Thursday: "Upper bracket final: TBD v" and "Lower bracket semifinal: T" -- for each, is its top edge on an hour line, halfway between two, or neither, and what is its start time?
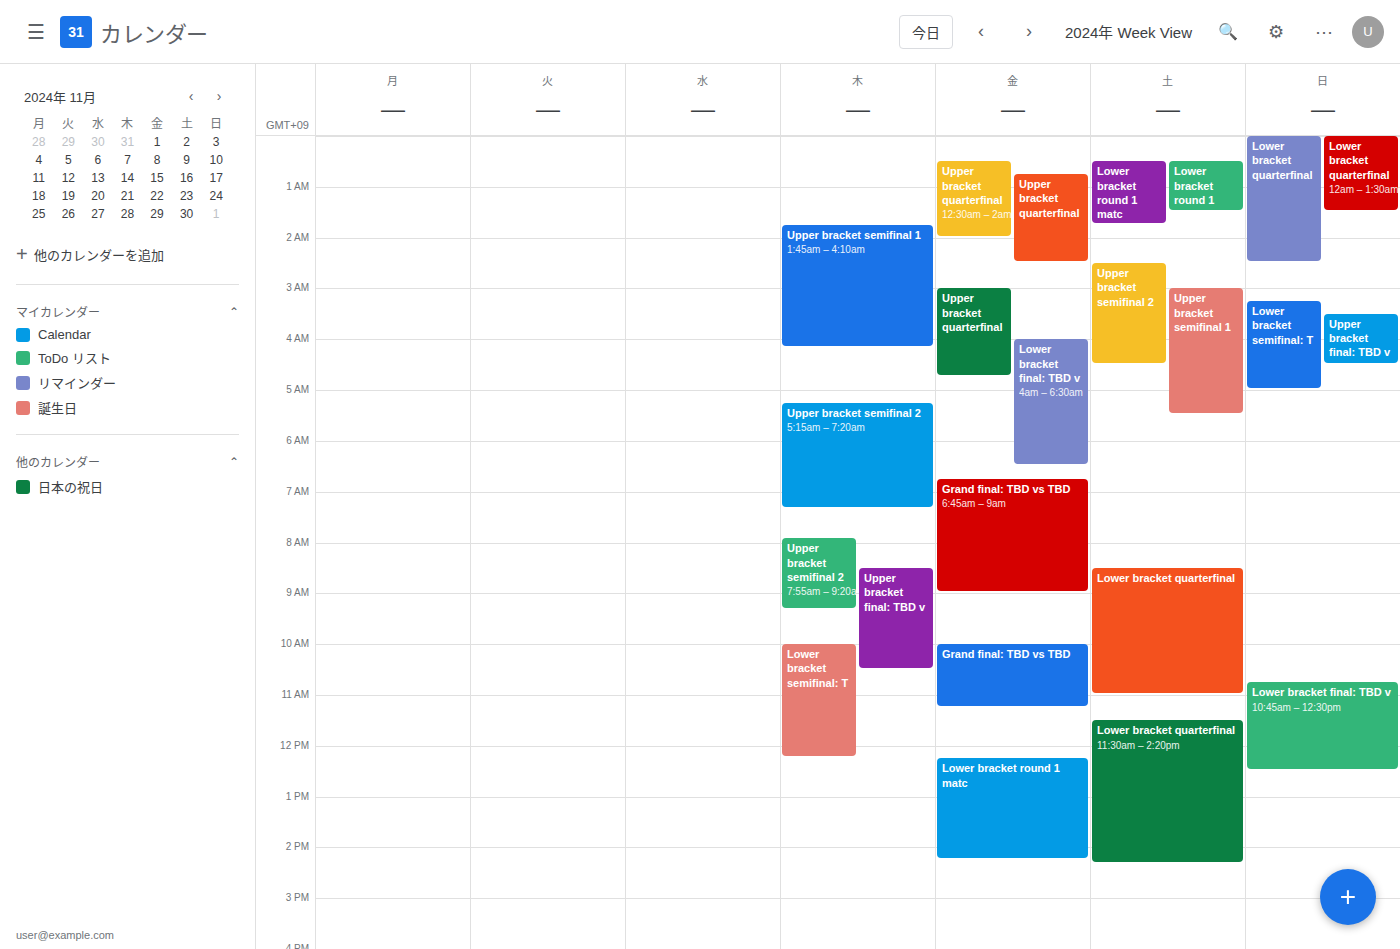
"Upper bracket final: TBD v": 8:30 AM, halfway between the 8 AM and 9 AM lines. "Lower bracket semifinal: T": 10:00 AM, exactly on the 10 AM line.